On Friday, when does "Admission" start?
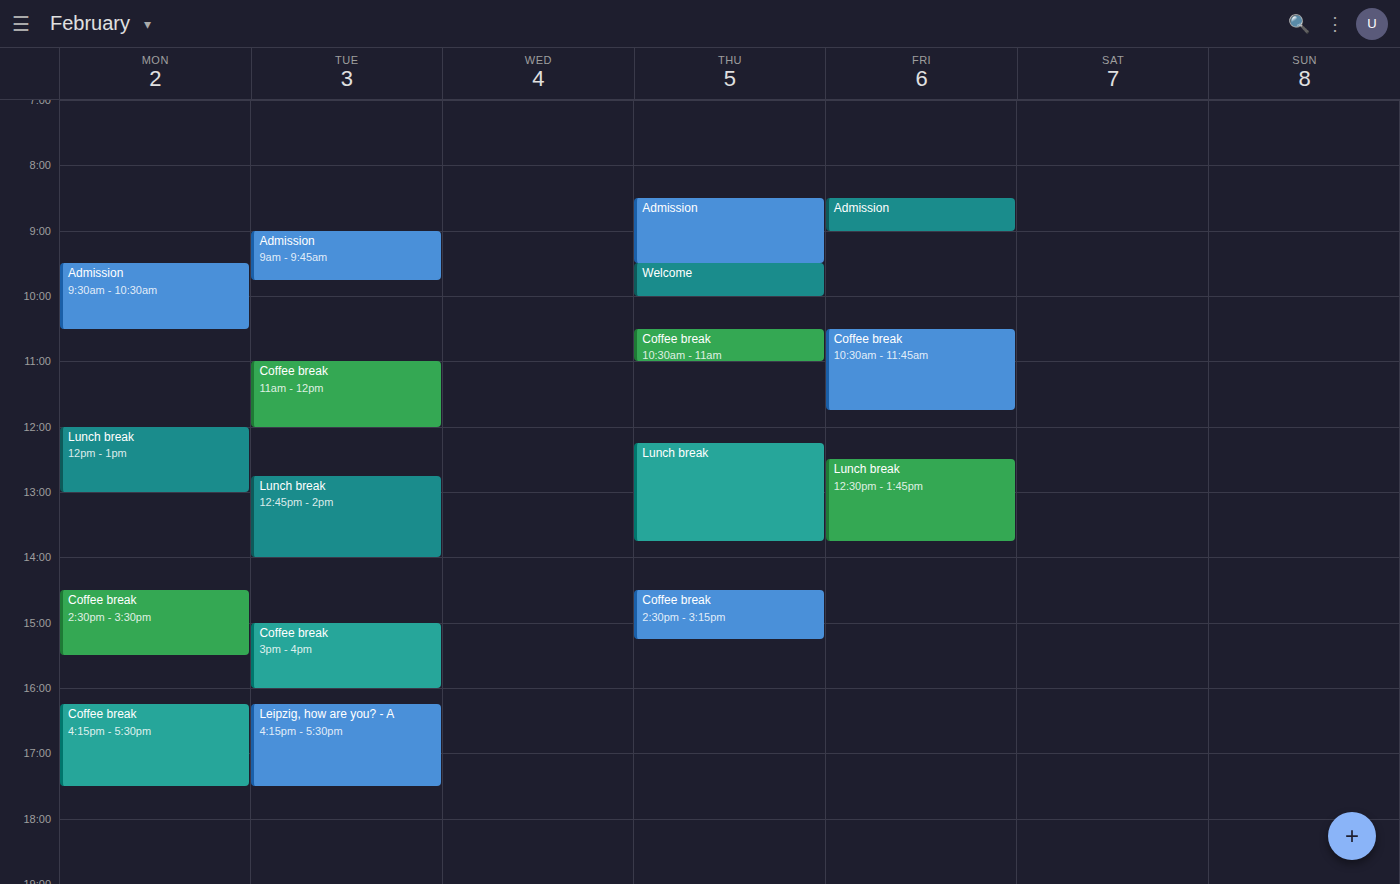
08:30